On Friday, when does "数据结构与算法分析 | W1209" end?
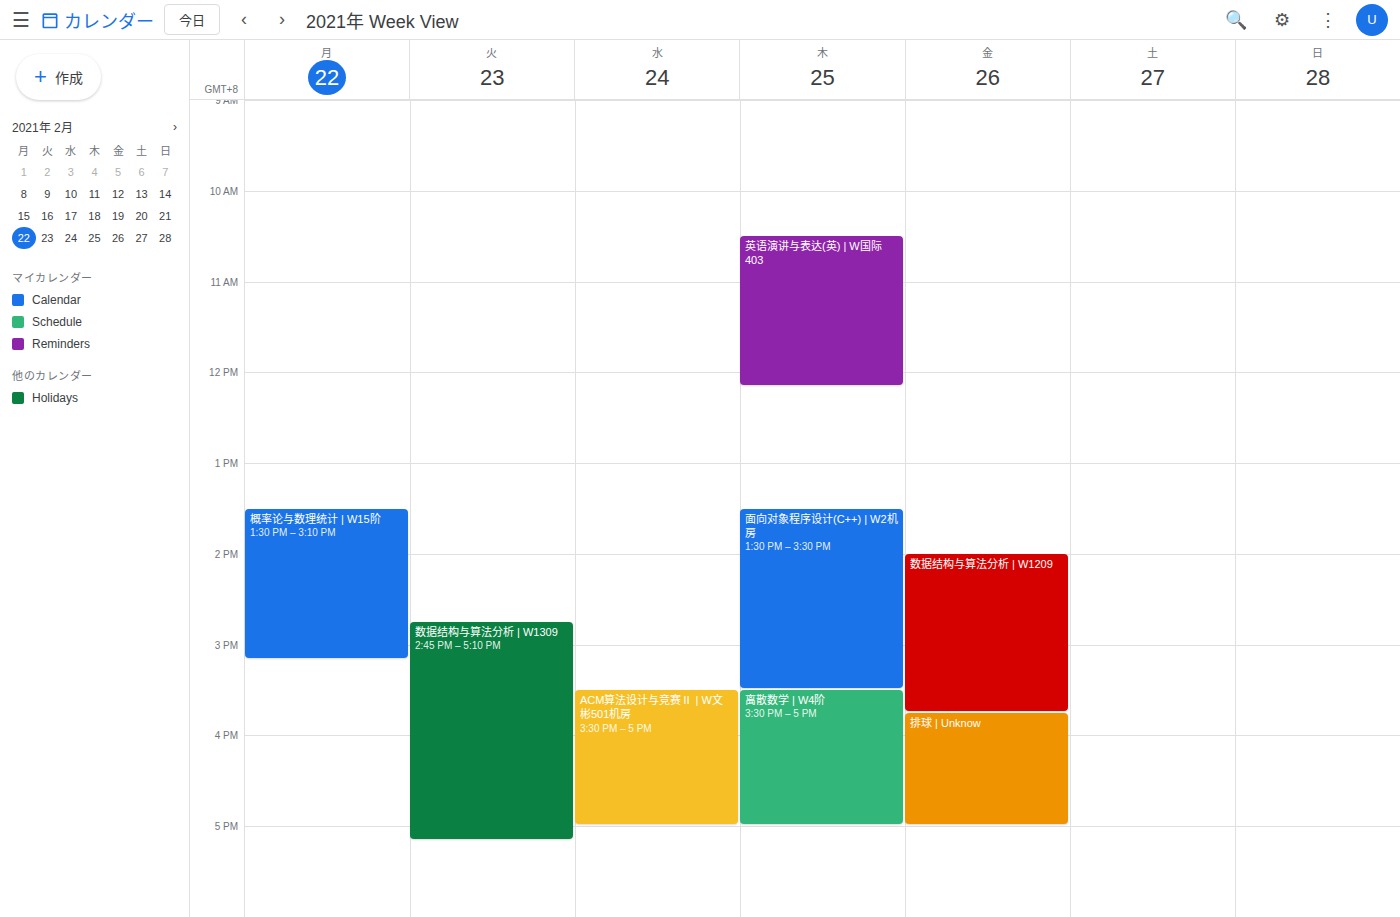
3:45 PM